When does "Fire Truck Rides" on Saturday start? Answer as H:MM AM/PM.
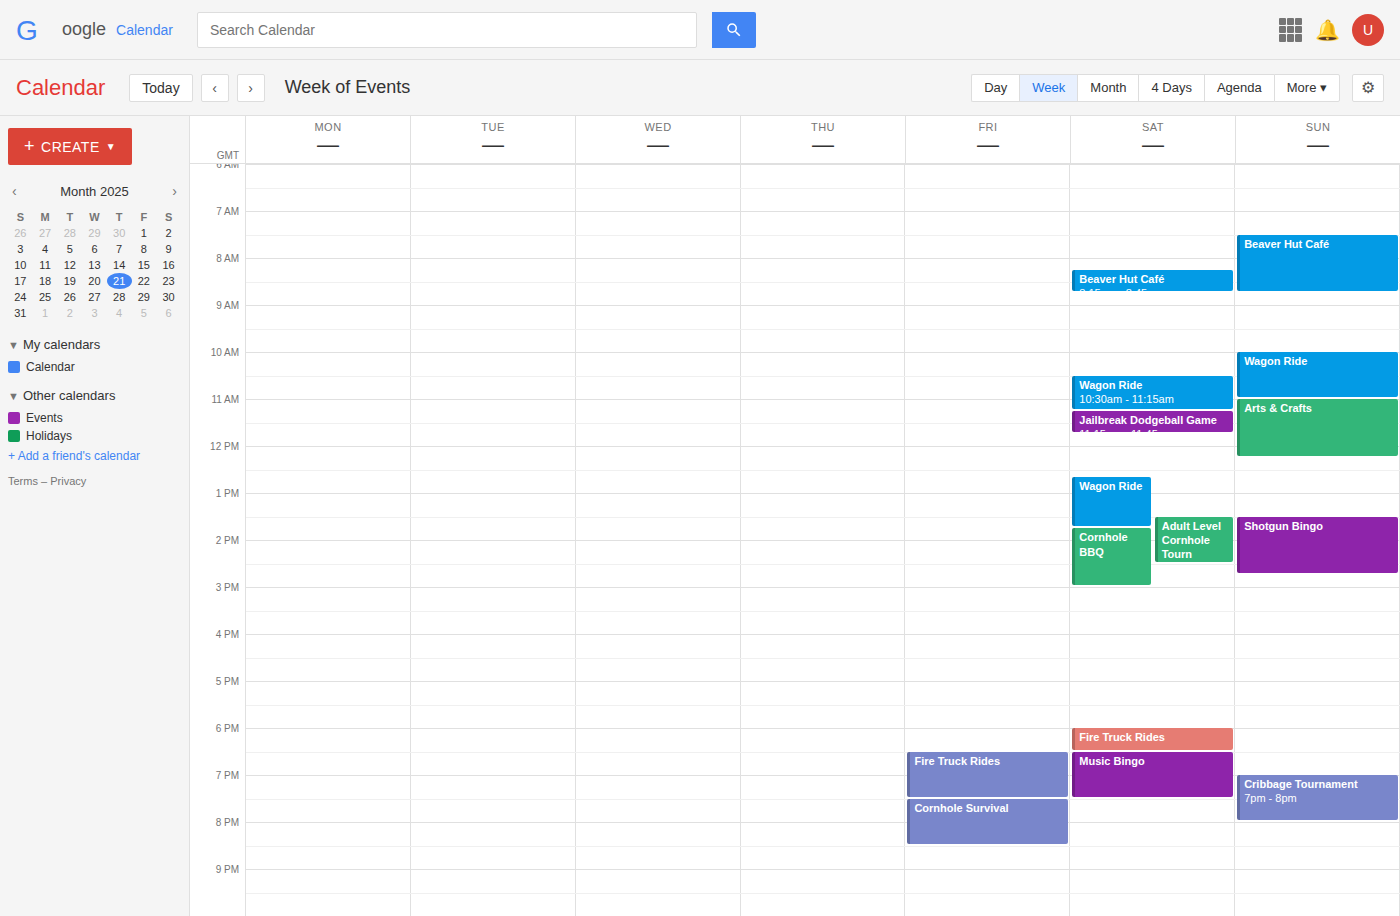
6:00 PM